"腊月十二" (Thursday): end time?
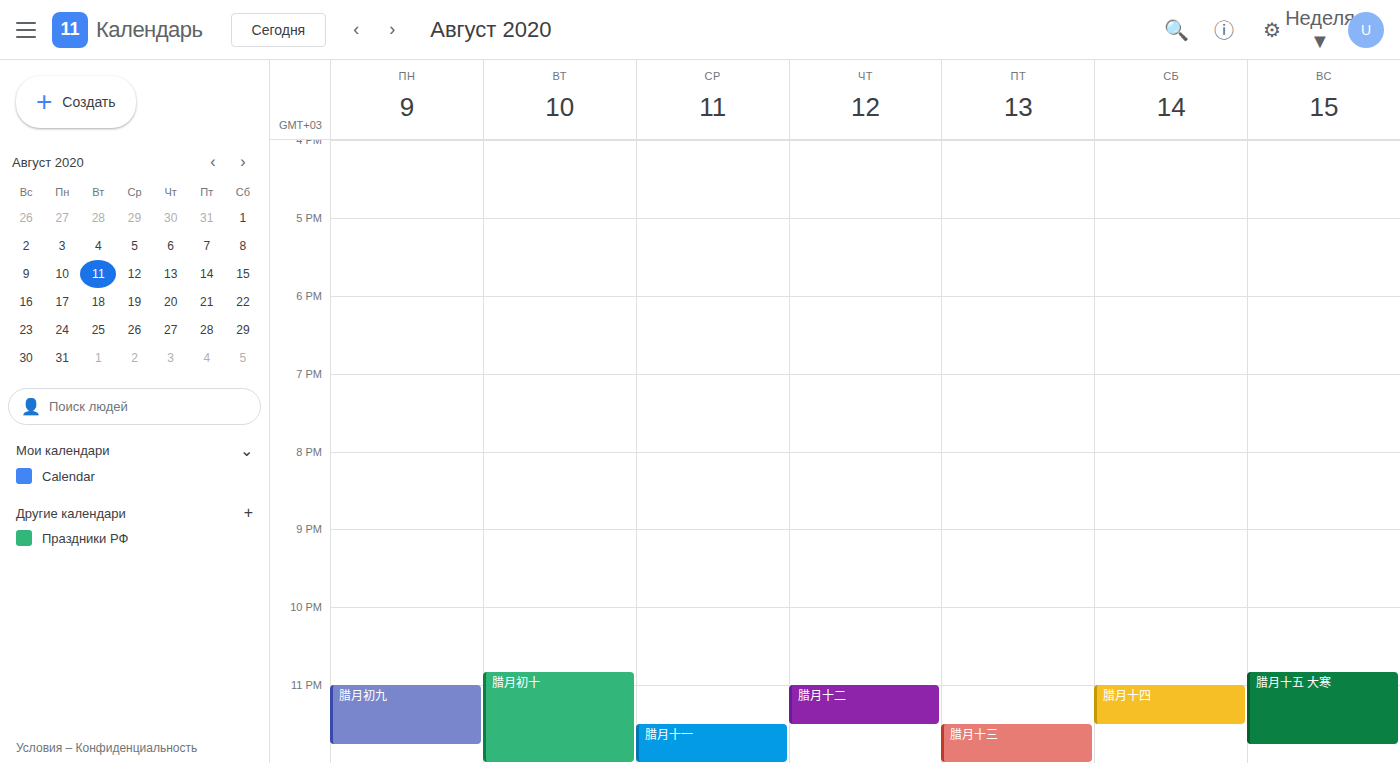
11:30 PM